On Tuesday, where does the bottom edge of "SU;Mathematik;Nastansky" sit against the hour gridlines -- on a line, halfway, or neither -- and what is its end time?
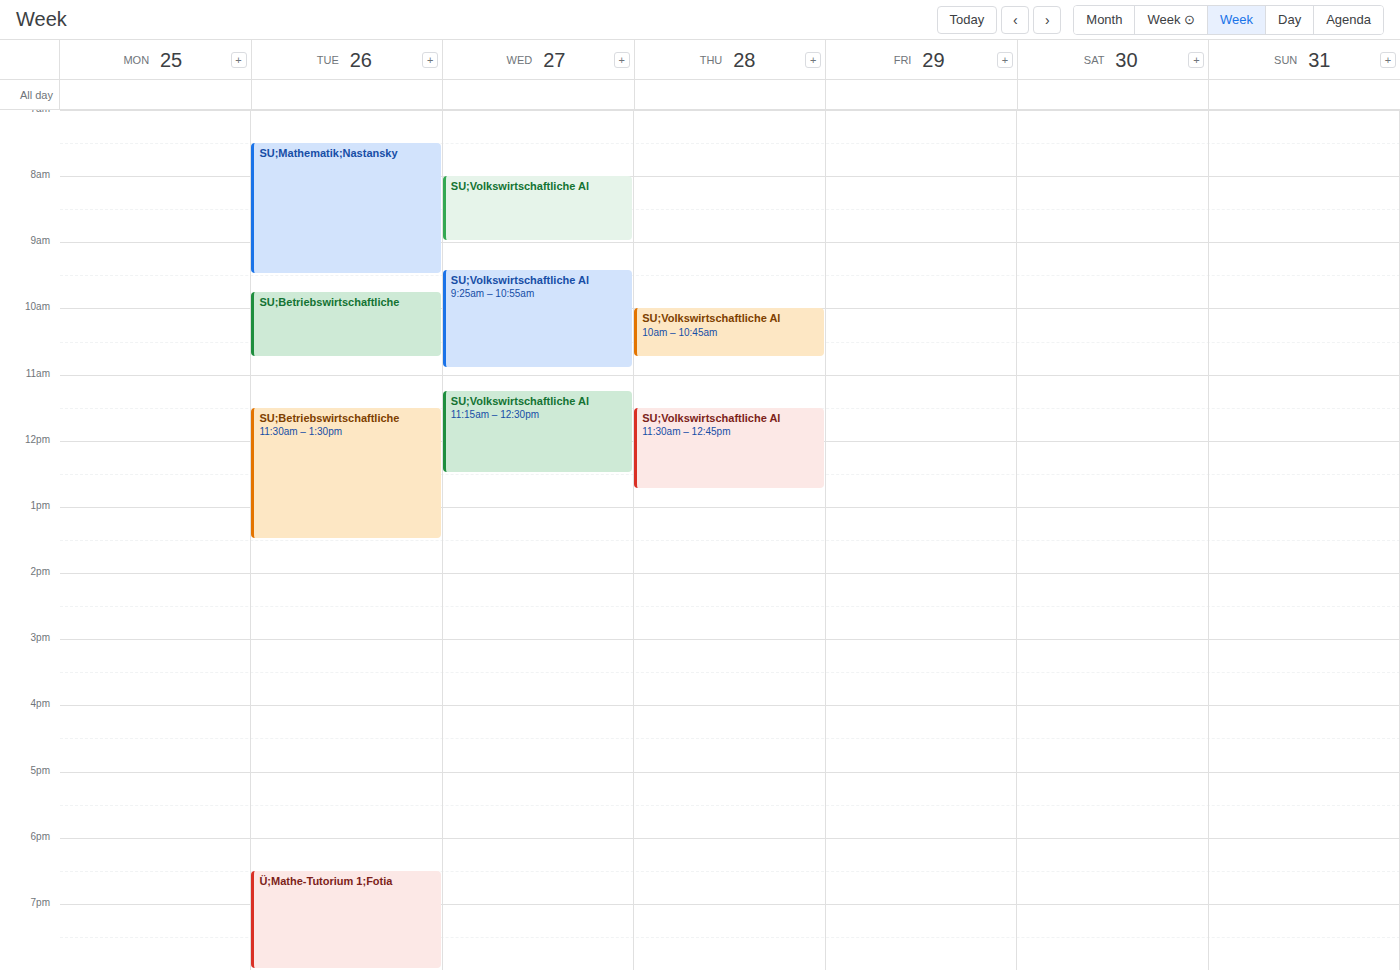
9:30 AM -- halfway between the 9 AM and 10 AM lines.